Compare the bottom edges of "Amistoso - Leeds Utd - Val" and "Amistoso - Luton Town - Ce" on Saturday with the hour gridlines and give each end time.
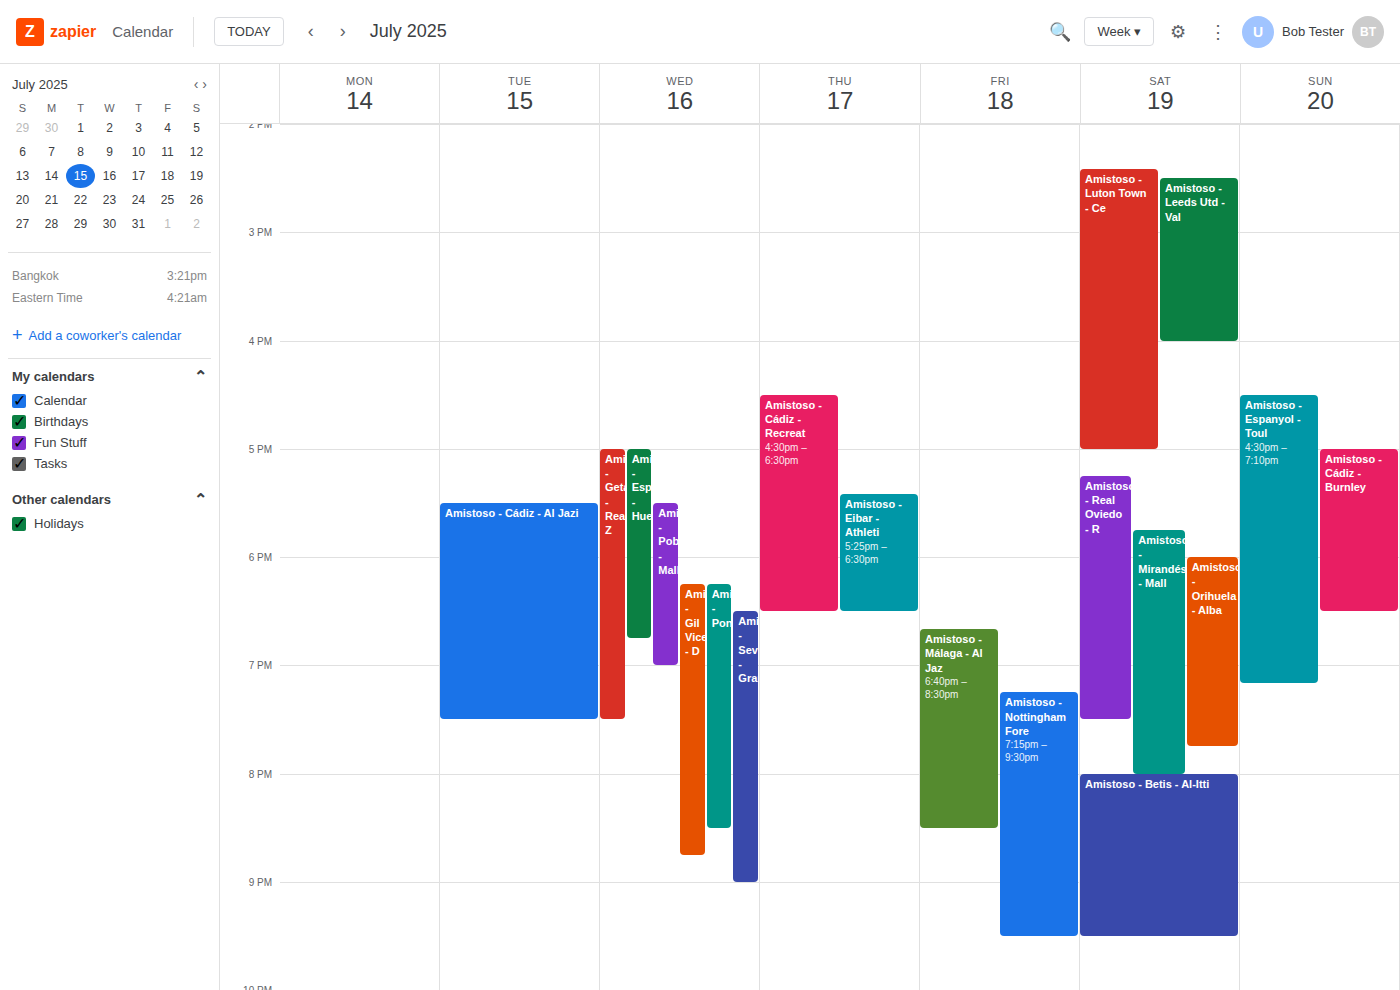
"Amistoso - Leeds Utd - Val": 4:00 PM, exactly on the 4 PM line. "Amistoso - Luton Town - Ce": 5:00 PM, exactly on the 5 PM line.